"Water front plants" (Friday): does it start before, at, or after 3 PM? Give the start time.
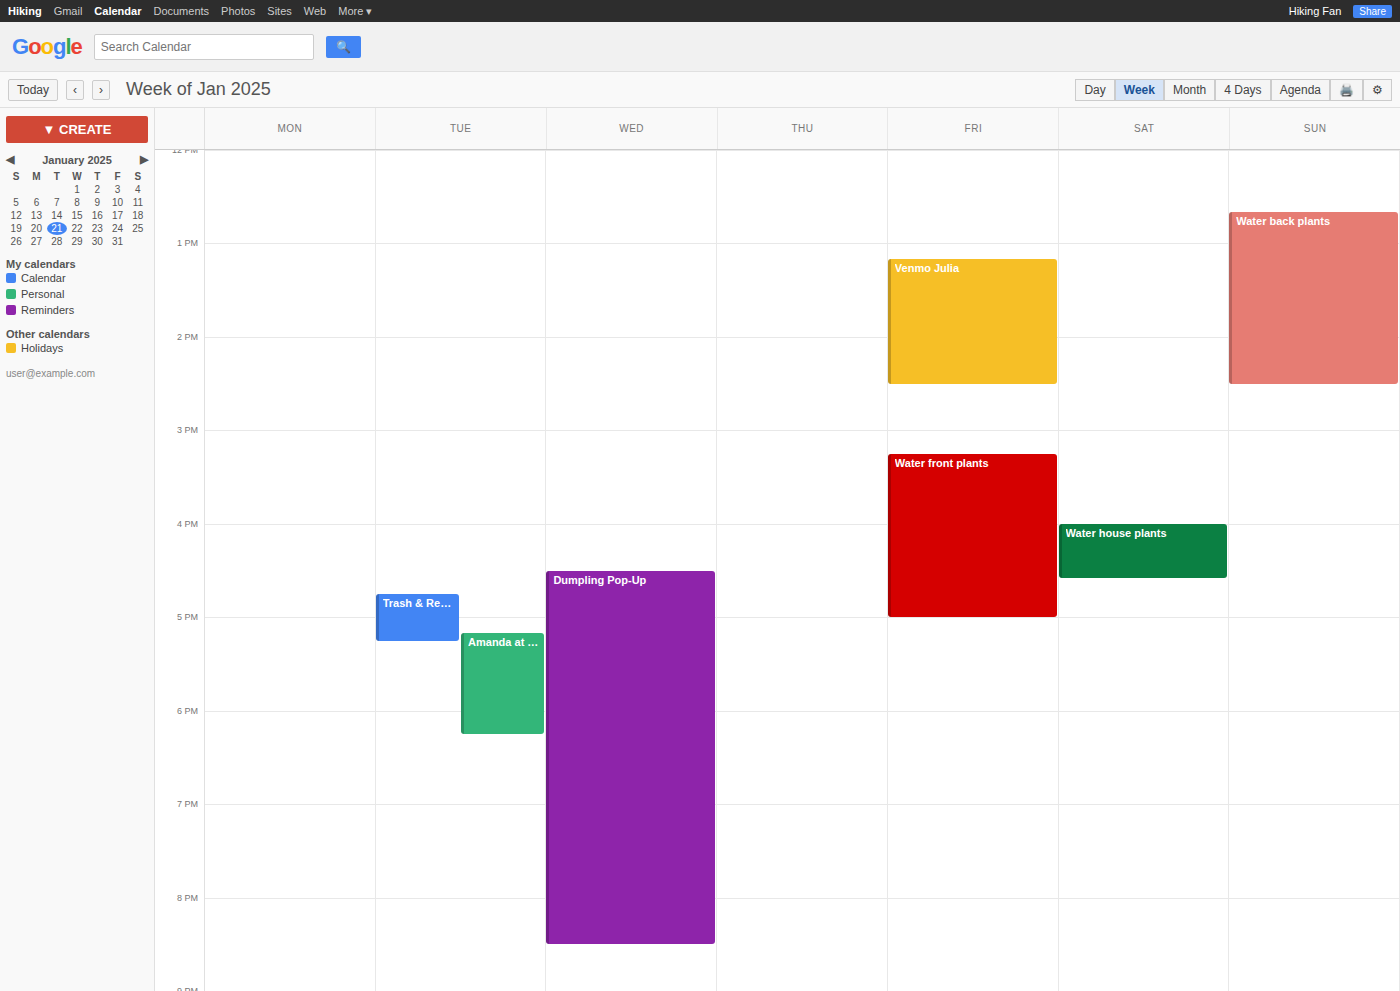
3:15 PM -- after 3 PM, 15 minutes below the 3 PM line.